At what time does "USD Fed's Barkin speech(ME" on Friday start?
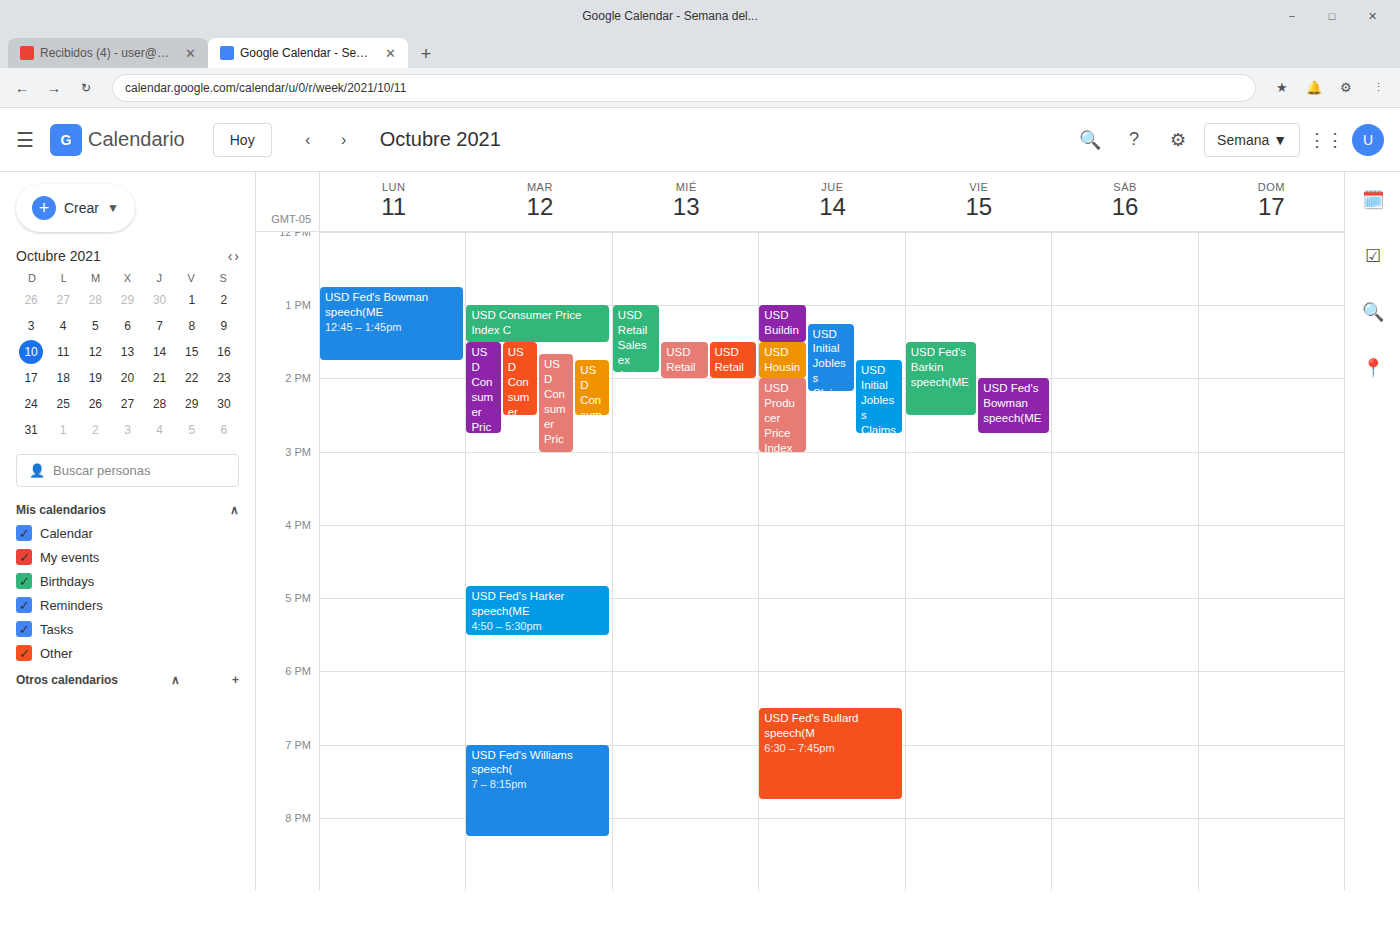
1:30 PM